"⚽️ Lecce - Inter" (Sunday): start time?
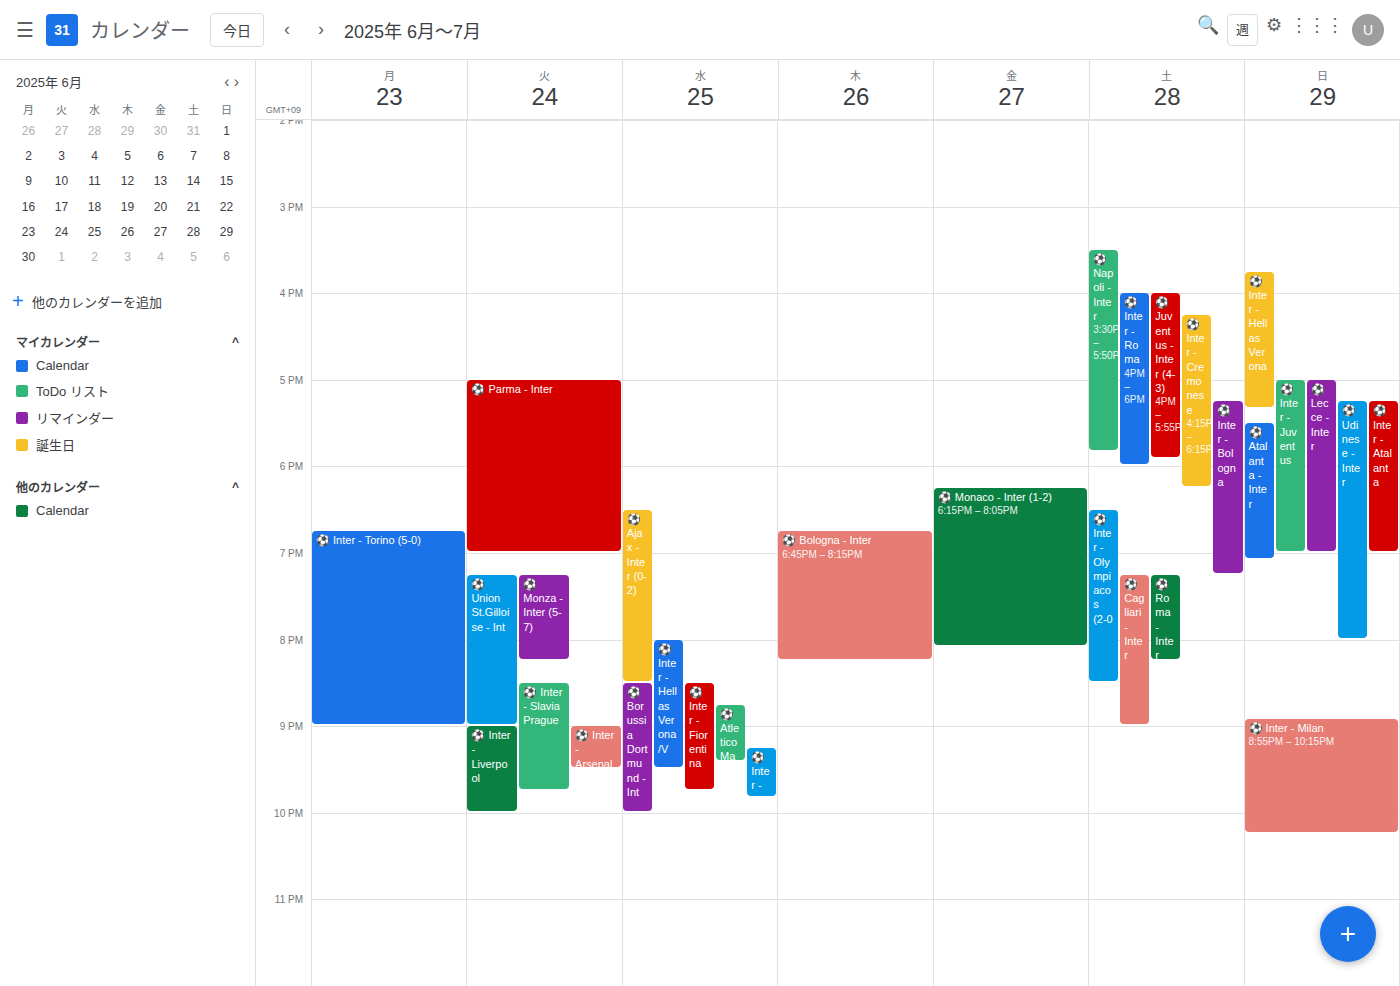
5:00 PM